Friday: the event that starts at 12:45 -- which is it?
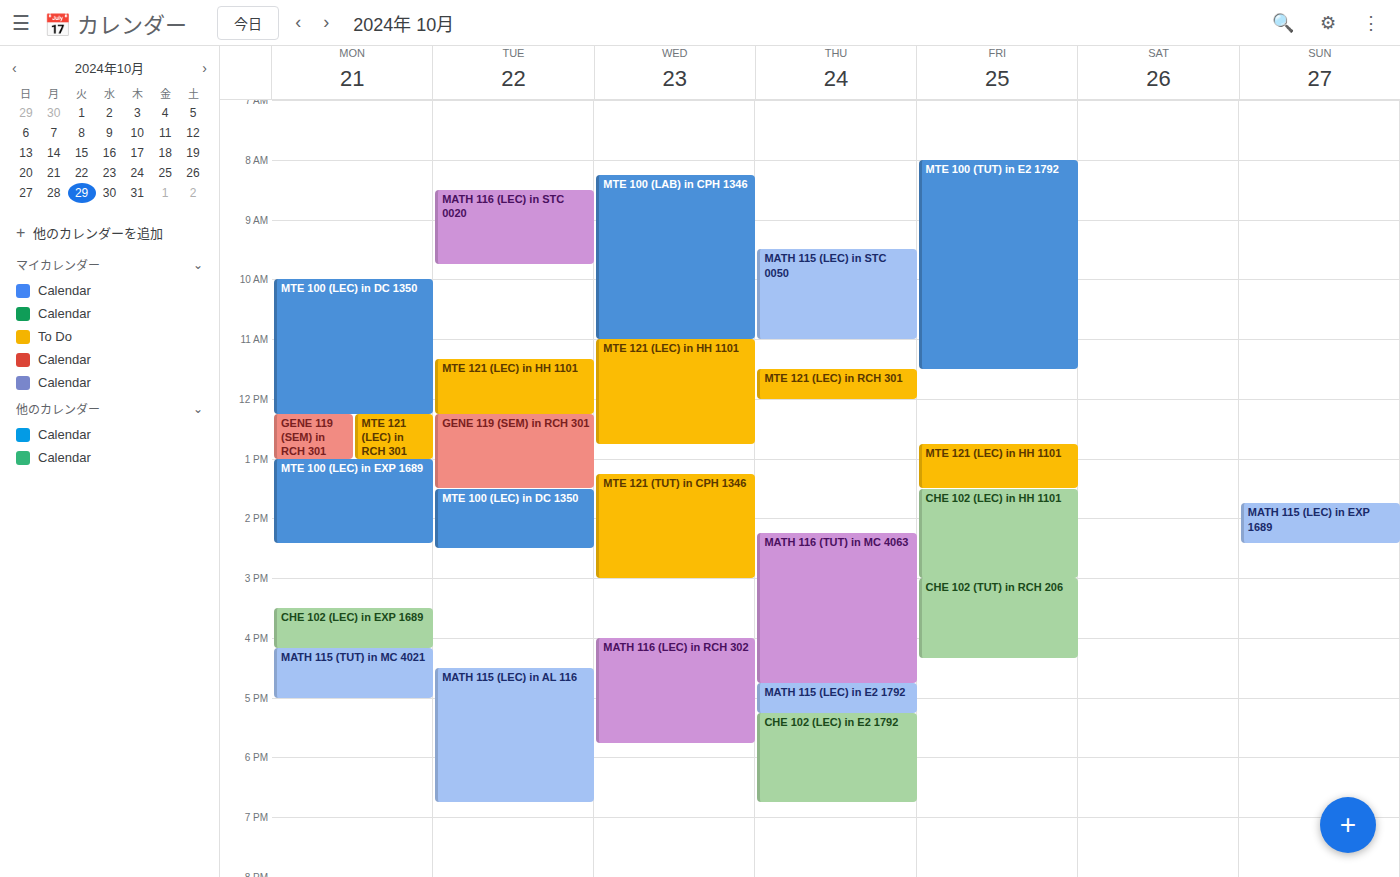
"MTE 121 (LEC) in HH 1101"